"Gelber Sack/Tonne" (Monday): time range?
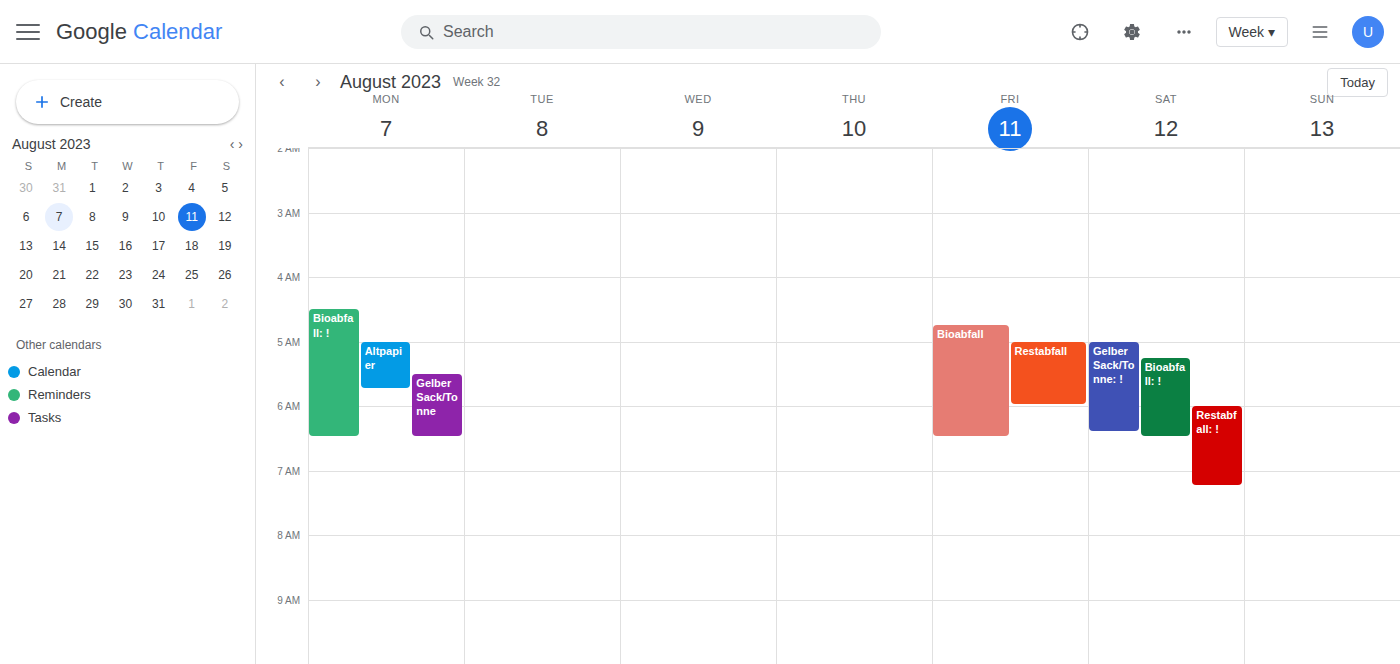
5:30 AM to 6:30 AM